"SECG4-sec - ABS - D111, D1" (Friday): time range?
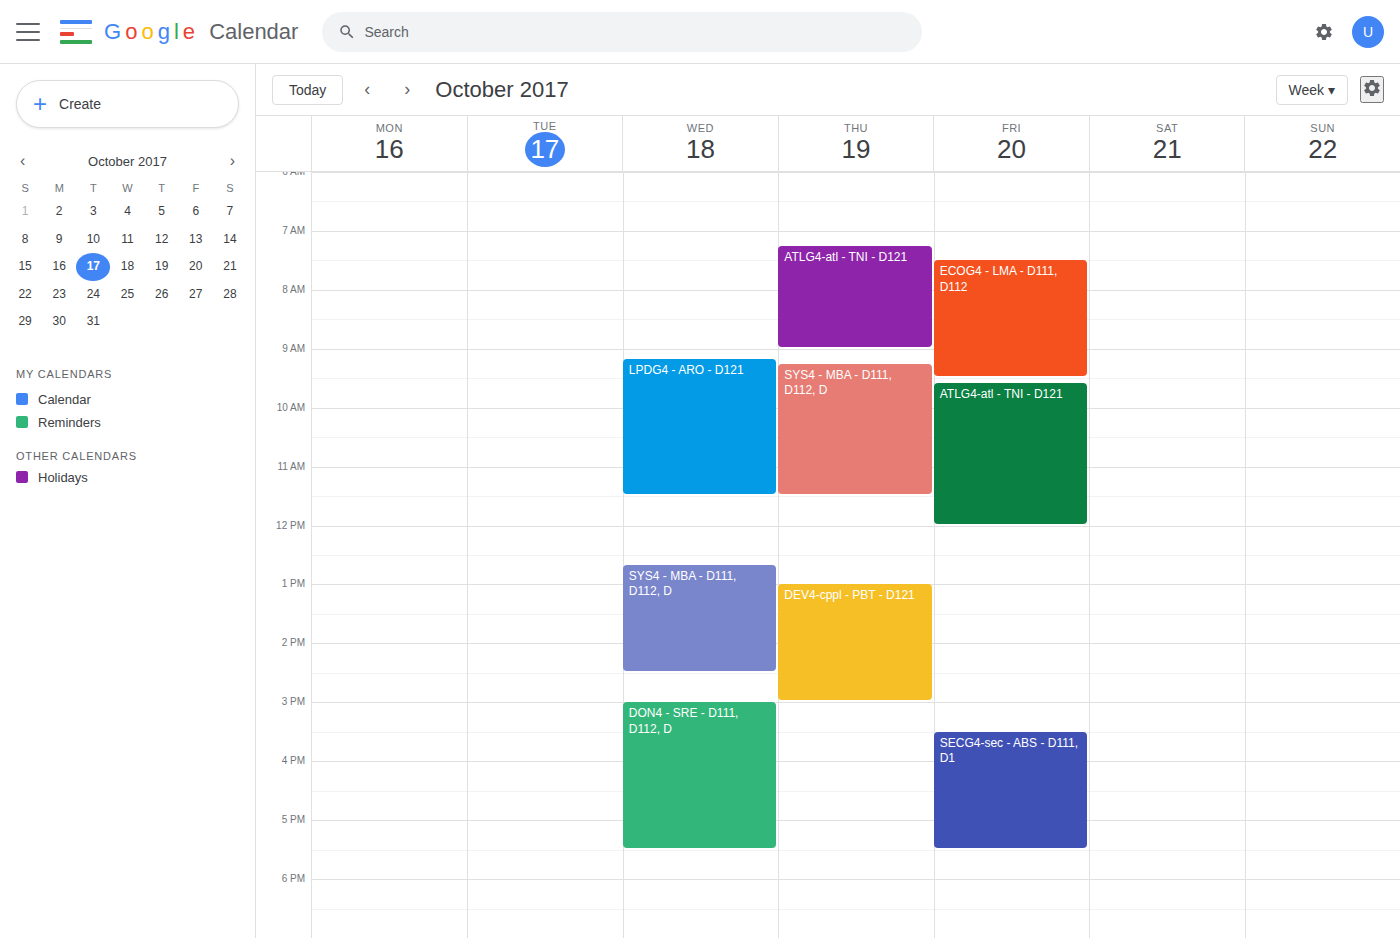
3:30 PM to 5:30 PM